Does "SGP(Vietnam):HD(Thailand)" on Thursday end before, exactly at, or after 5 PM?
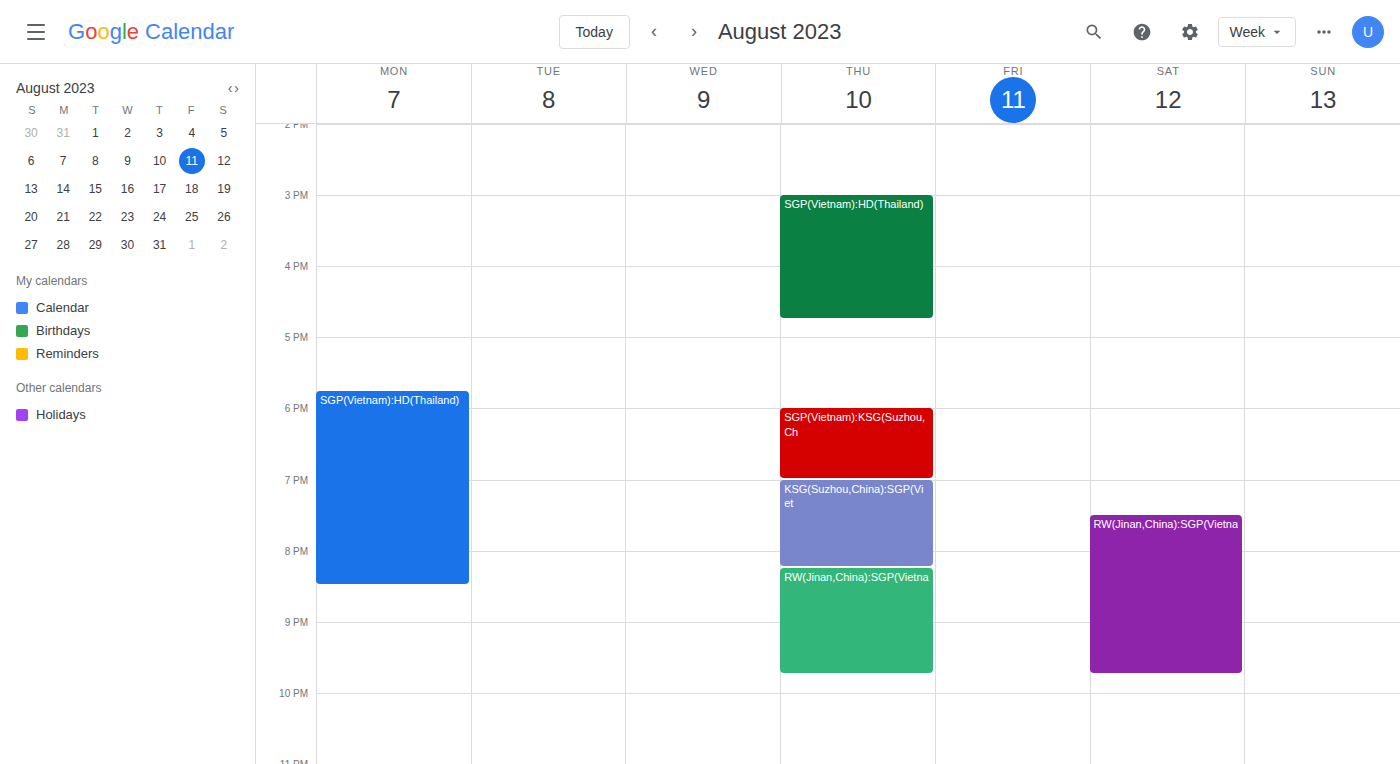
4:45 PM -- before 5 PM, 15 minutes above the 5 PM line.